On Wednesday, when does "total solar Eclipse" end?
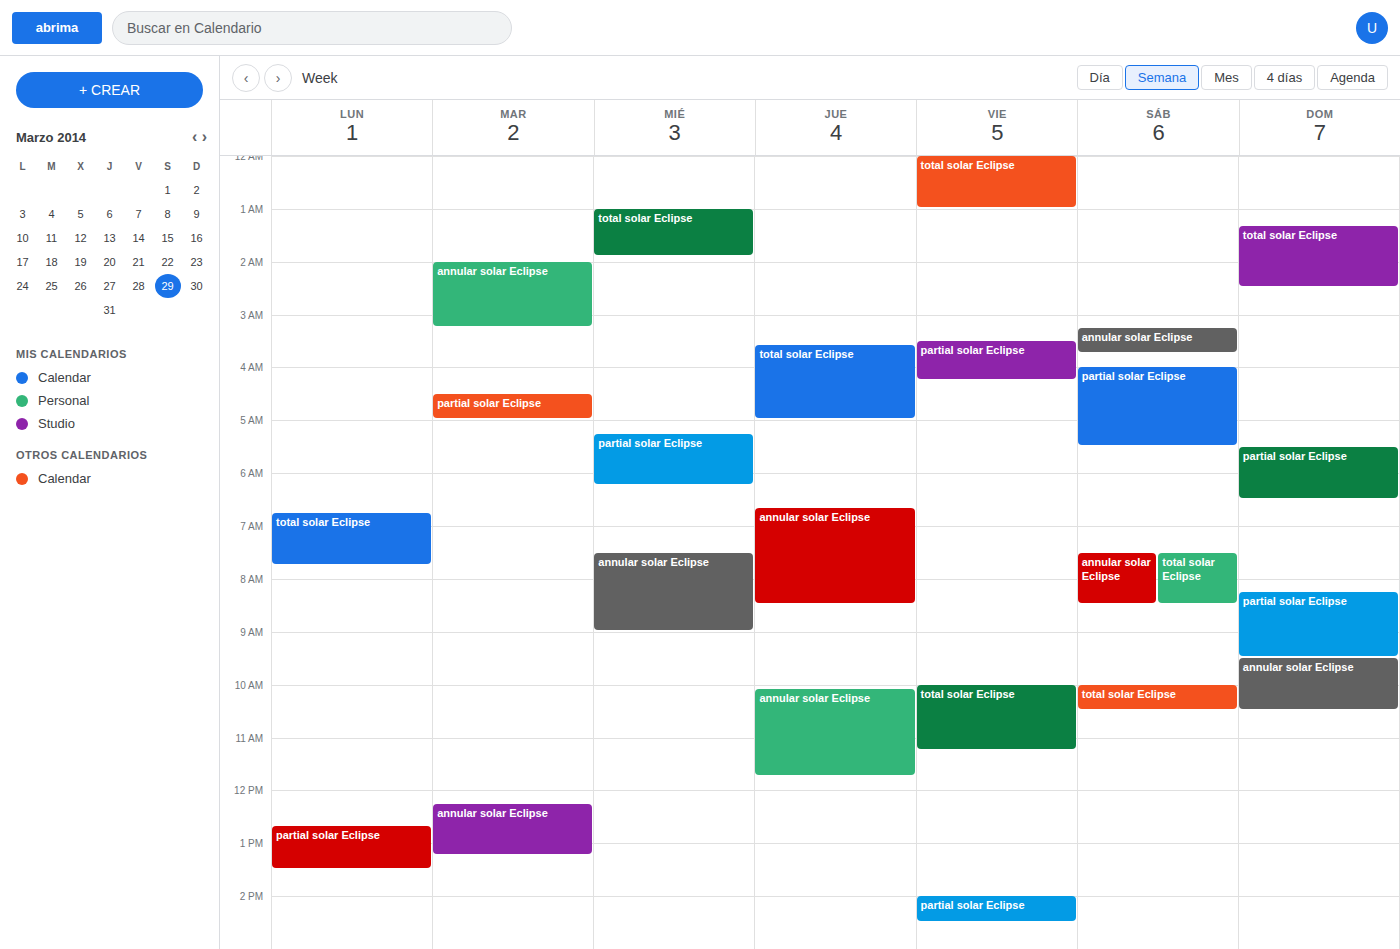
1:55 AM